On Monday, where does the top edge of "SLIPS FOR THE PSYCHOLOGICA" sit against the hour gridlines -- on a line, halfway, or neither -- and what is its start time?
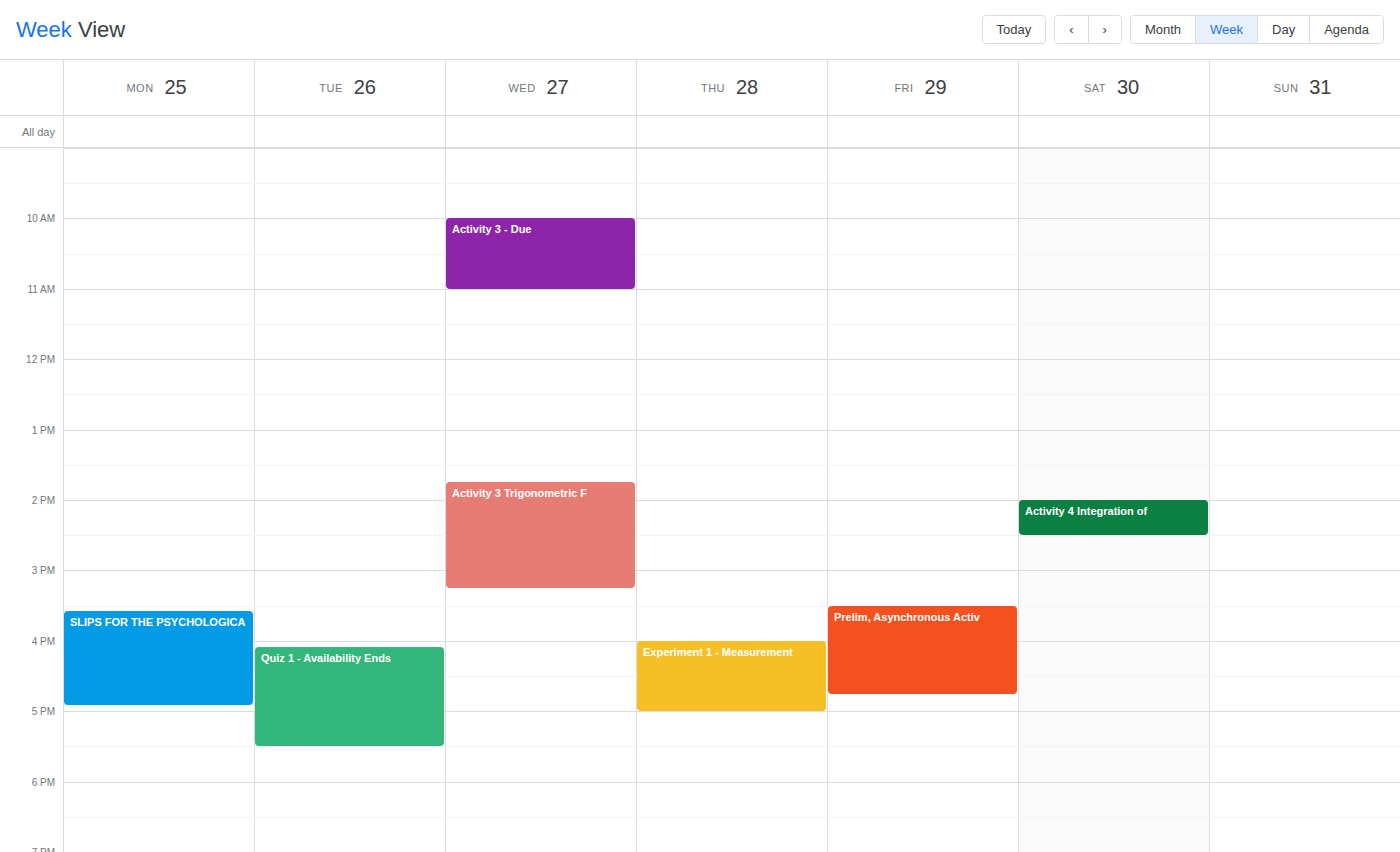
3:35 PM -- neither: 35 minutes below the 3 PM line and 25 minutes above the 4 PM line.